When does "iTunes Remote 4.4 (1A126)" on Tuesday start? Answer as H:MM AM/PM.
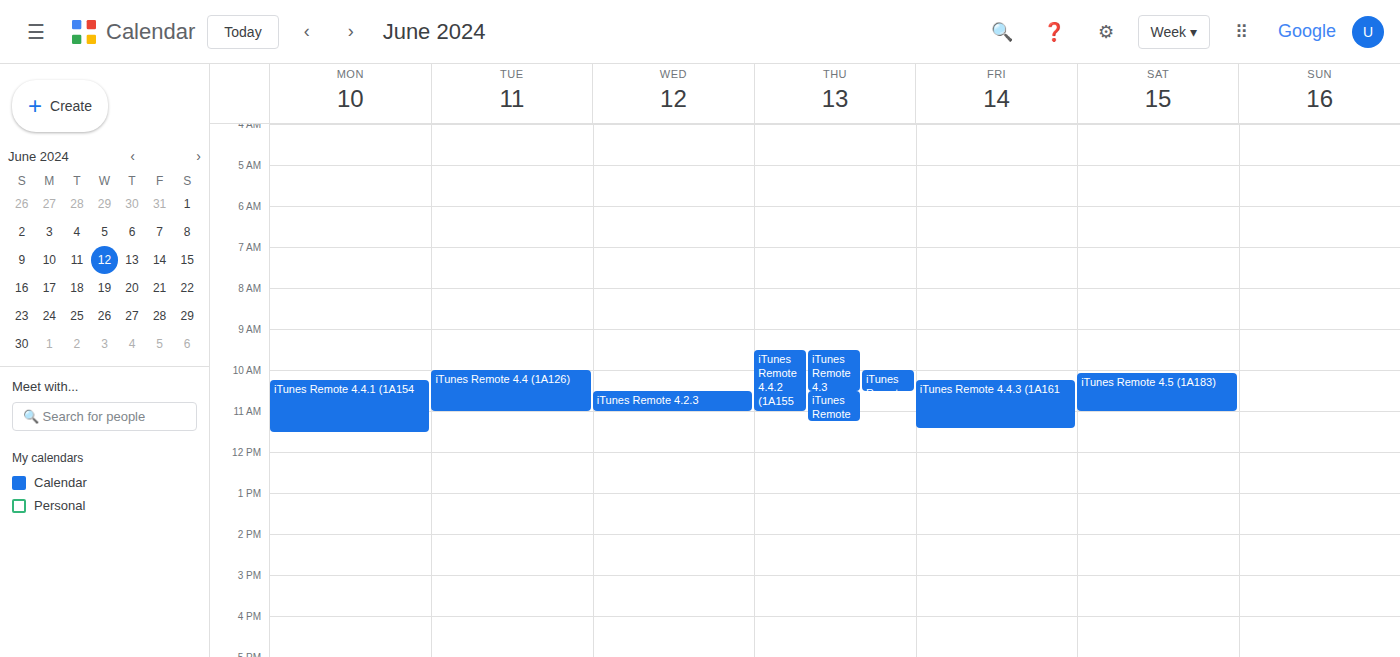
10:00 AM